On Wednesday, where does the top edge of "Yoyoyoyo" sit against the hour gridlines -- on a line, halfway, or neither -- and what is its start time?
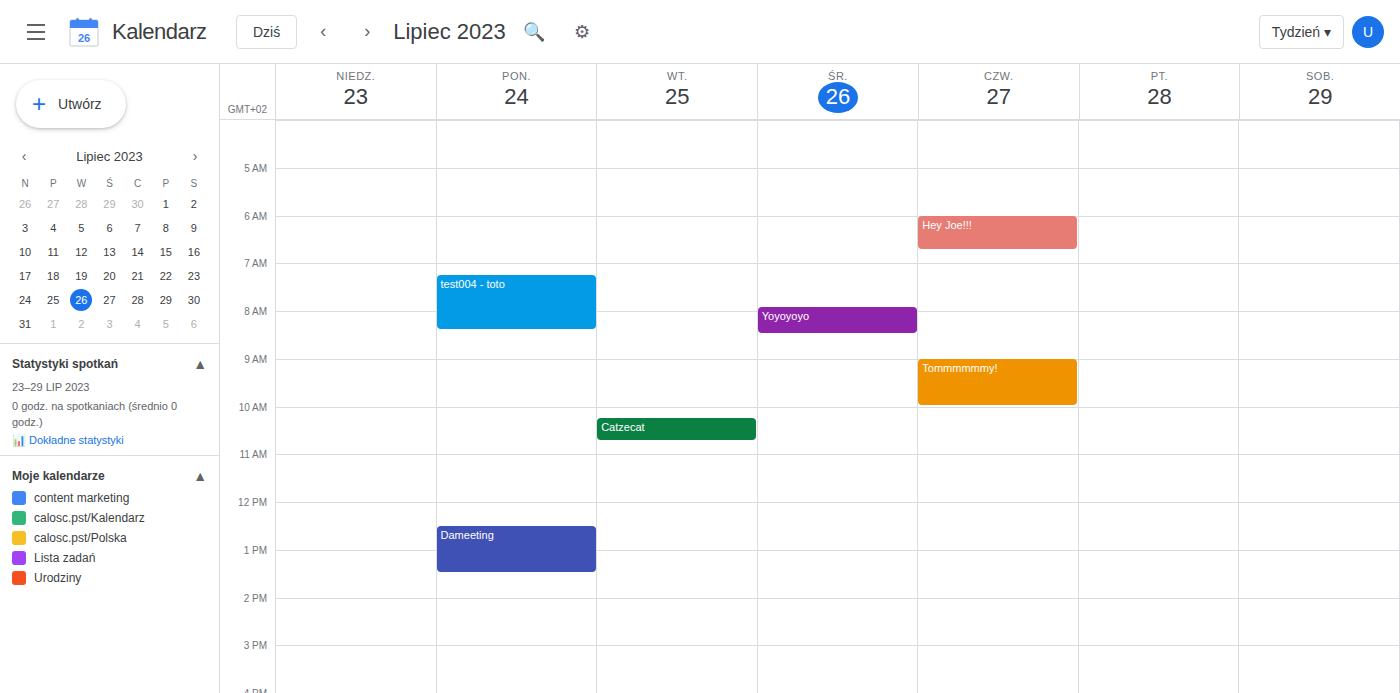
7:55 AM -- neither: 55 minutes below the 7 AM line and 5 minutes above the 8 AM line.